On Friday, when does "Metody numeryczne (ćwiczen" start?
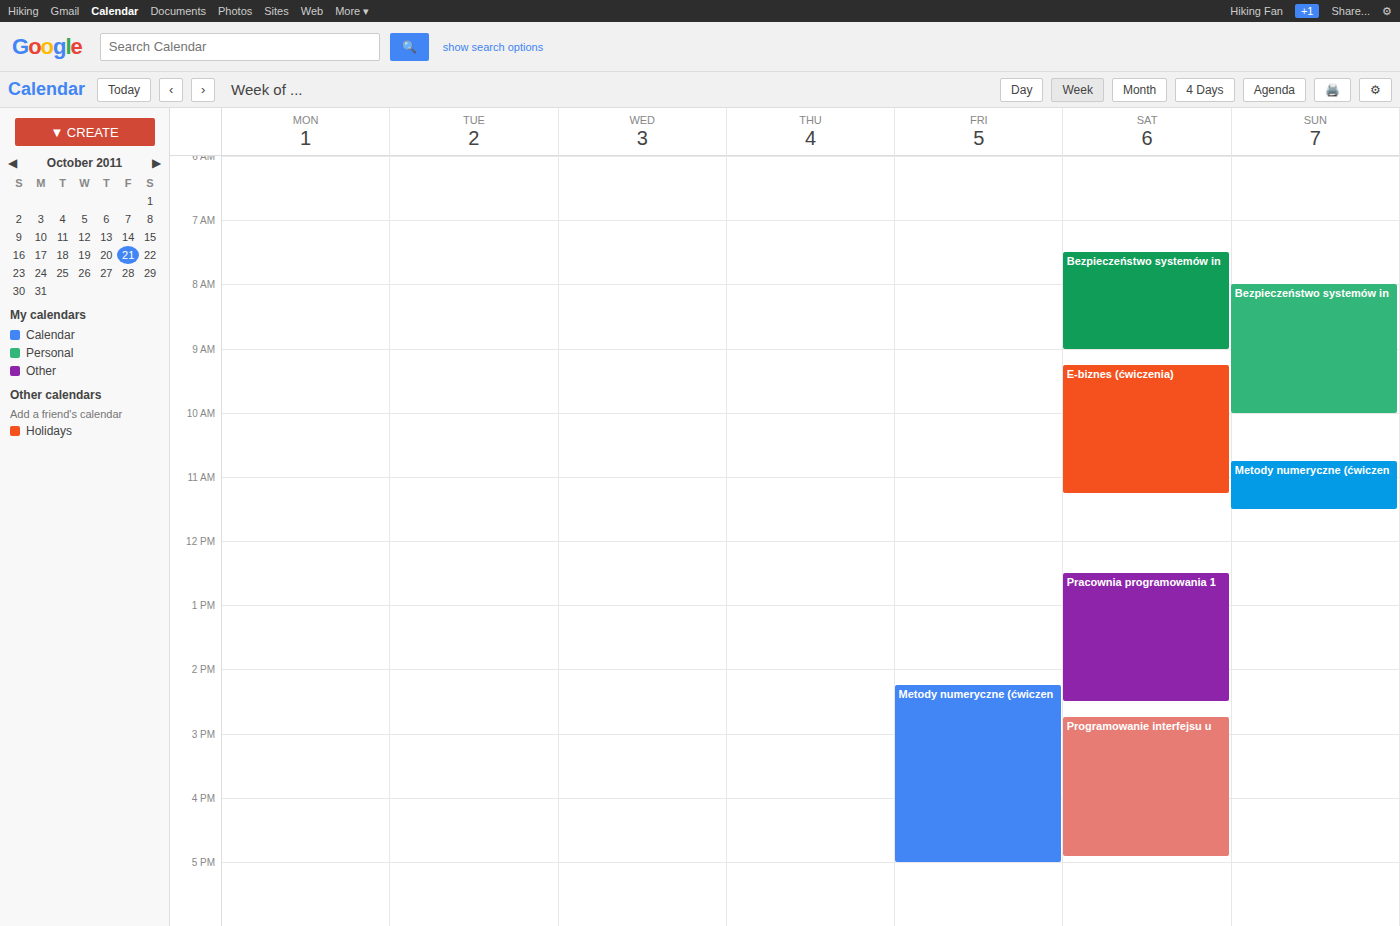
2:15 PM